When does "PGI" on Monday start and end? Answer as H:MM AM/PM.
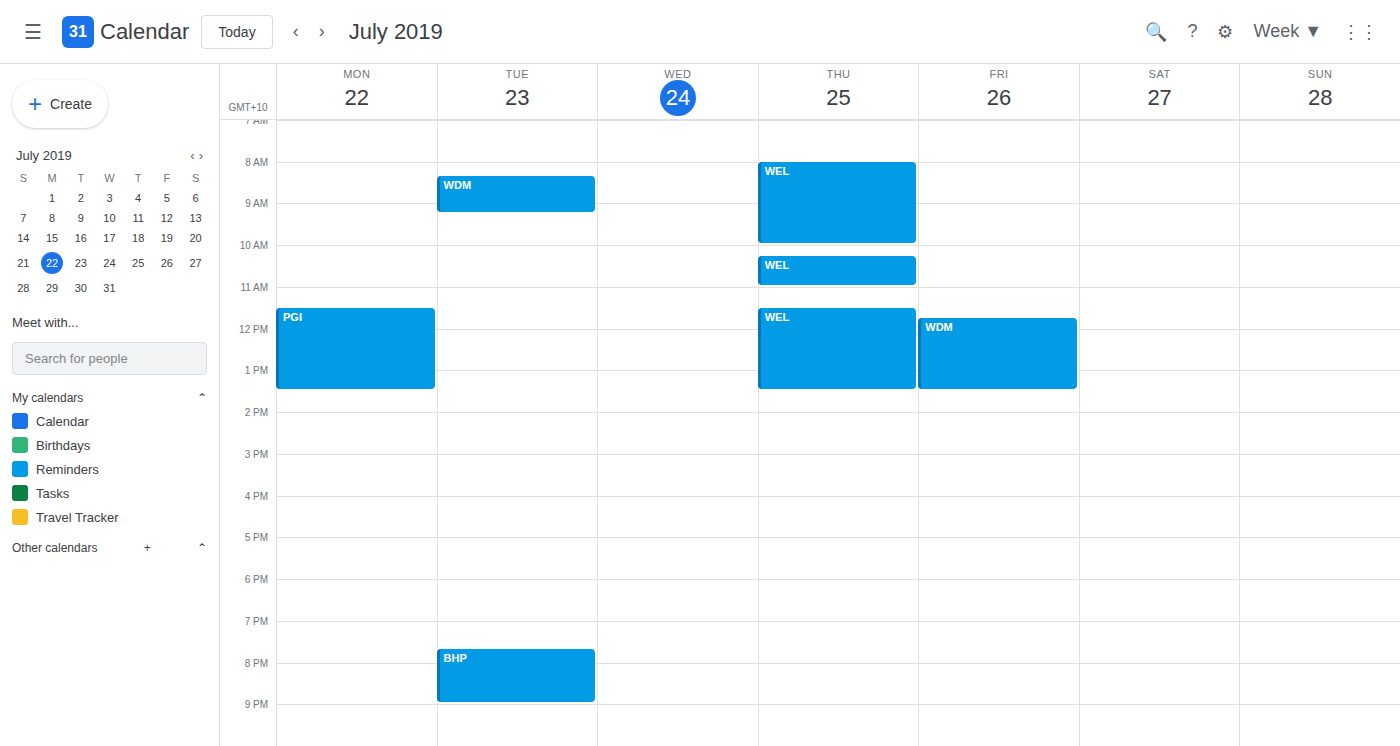
11:30 AM to 1:30 PM